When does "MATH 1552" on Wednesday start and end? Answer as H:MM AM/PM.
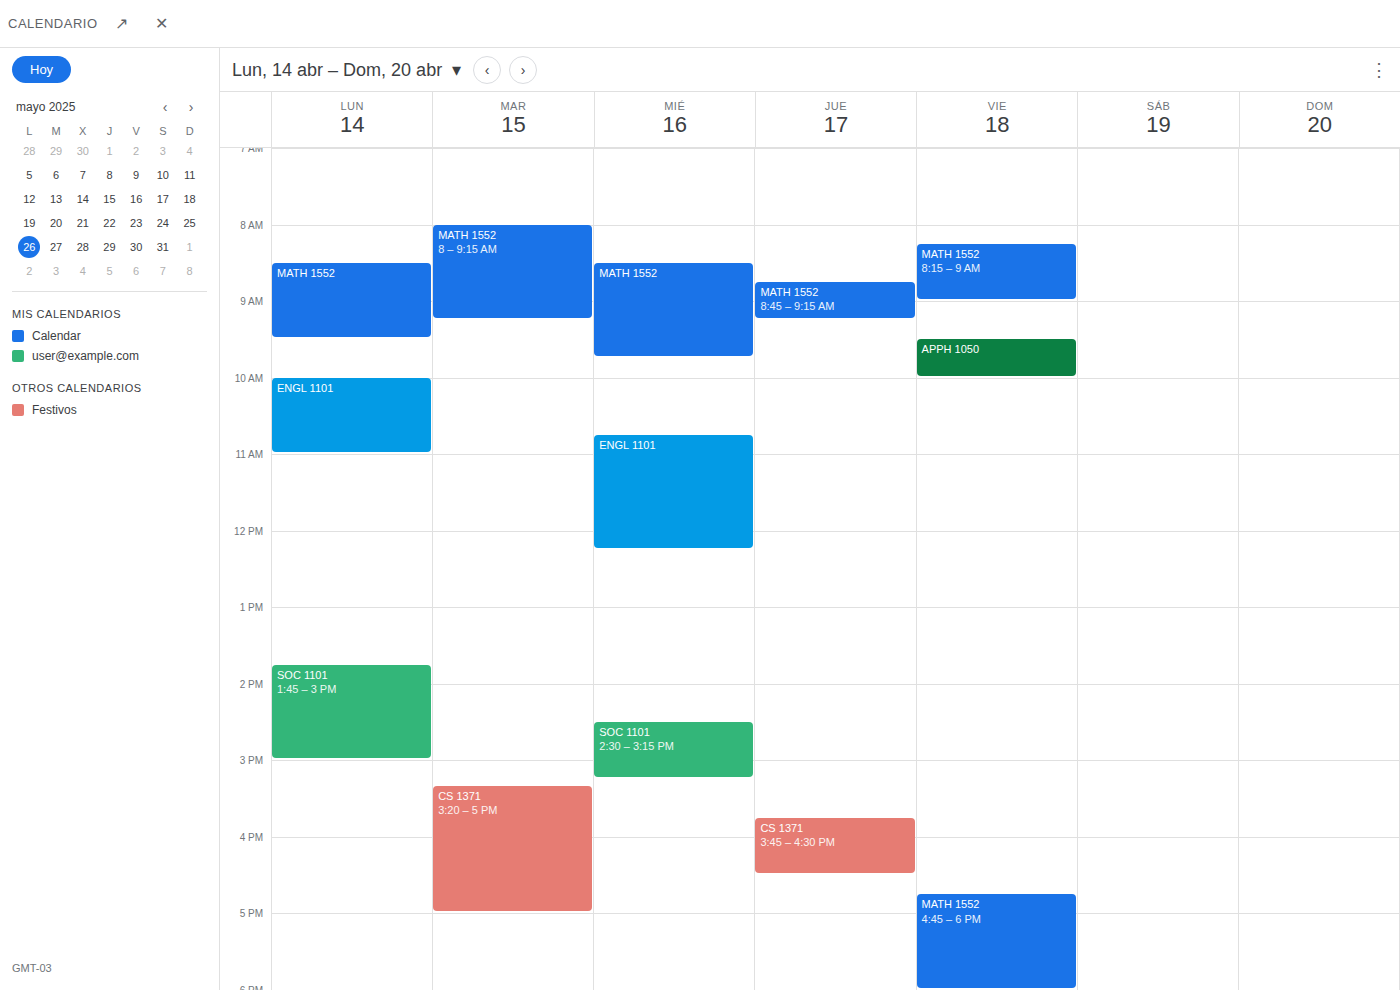
8:30 AM to 9:45 AM